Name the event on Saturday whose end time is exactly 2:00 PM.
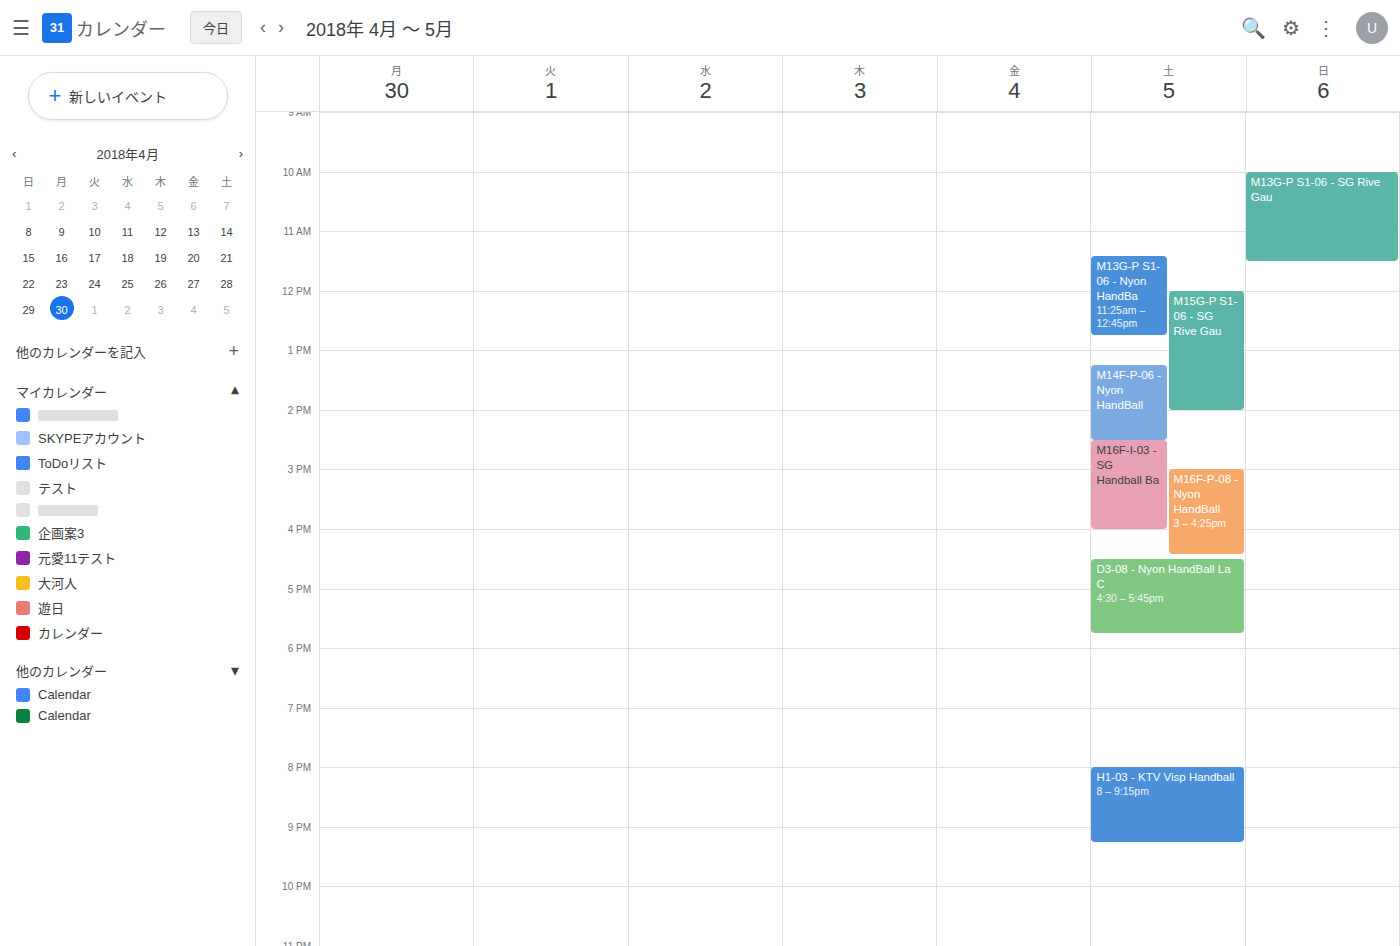
"M15G-P S1-06 - SG Rive Gau"